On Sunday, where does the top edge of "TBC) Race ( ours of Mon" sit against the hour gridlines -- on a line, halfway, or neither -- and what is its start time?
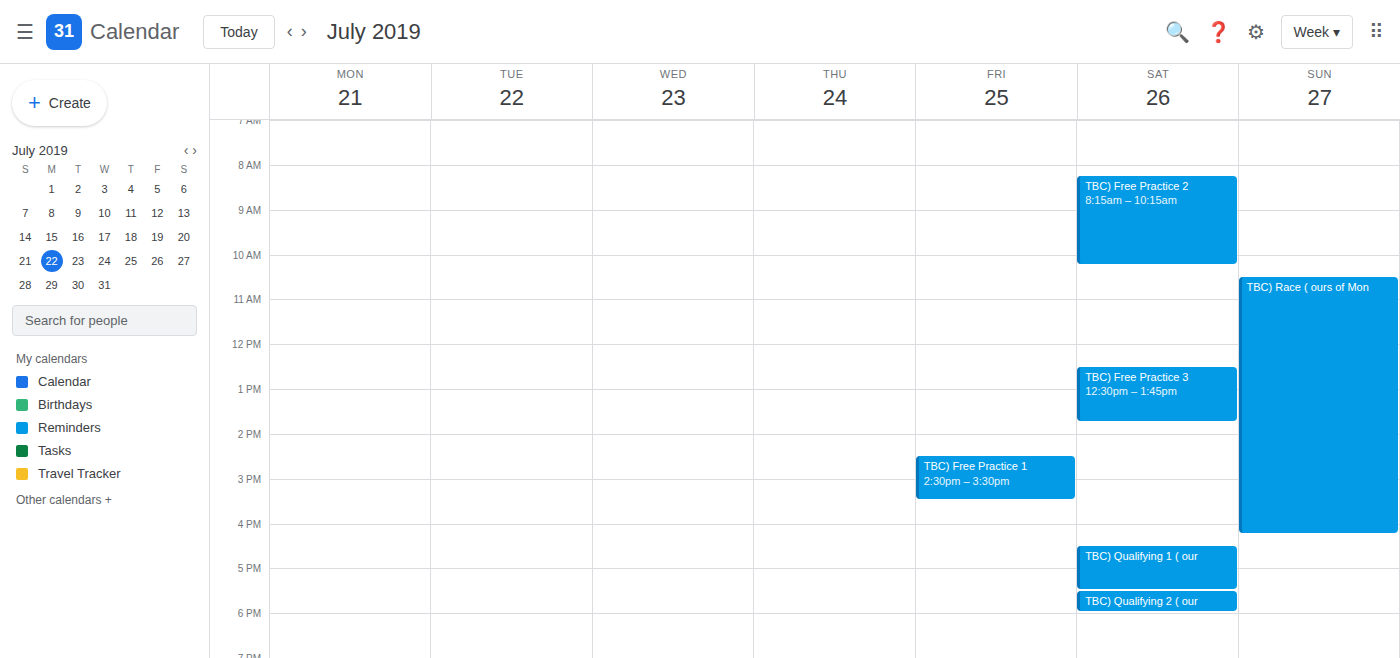
10:30 AM -- halfway between the 10 AM and 11 AM lines.